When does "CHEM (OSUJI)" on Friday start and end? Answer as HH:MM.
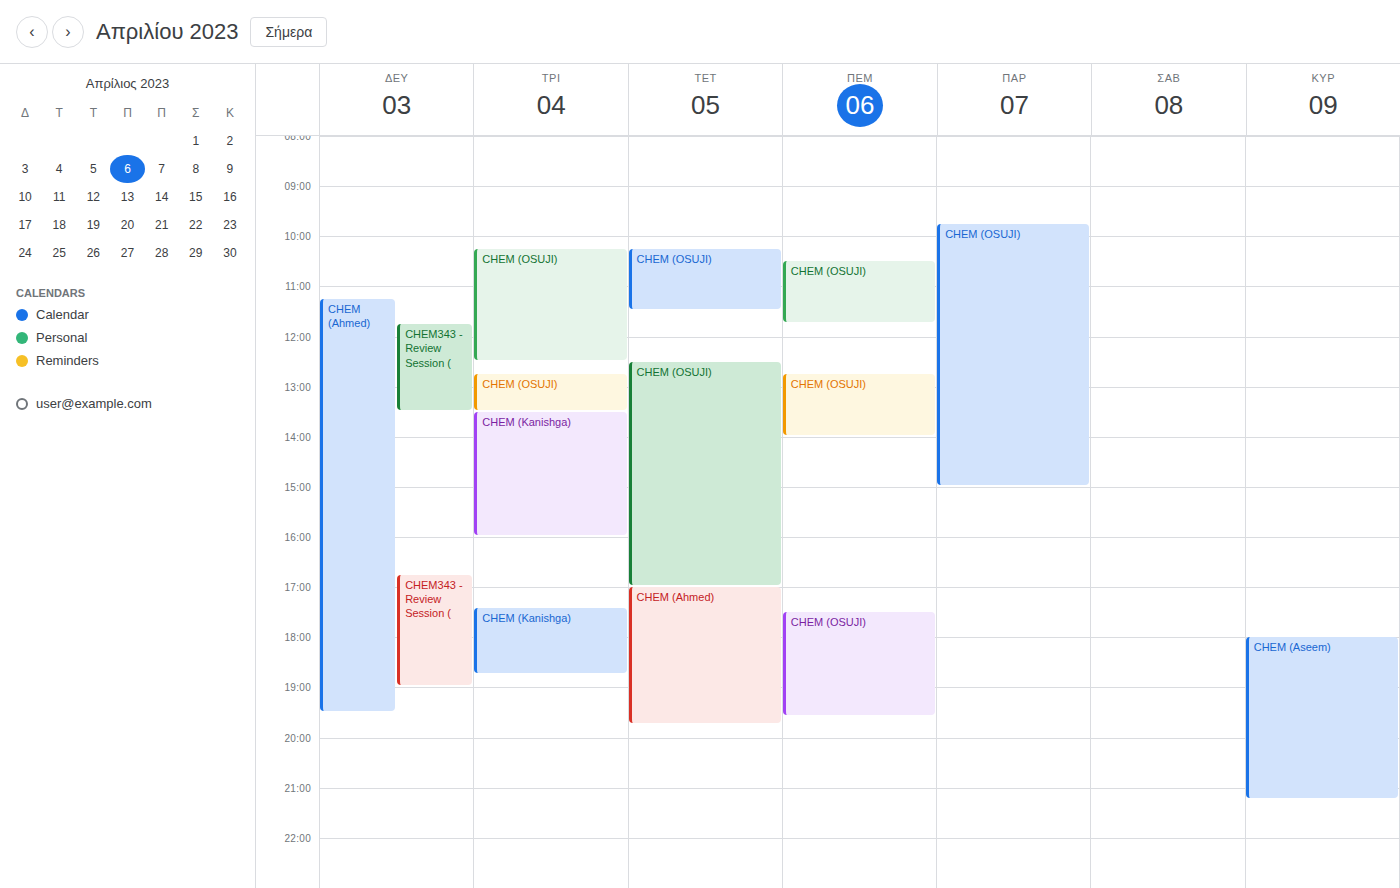
09:45 to 15:00